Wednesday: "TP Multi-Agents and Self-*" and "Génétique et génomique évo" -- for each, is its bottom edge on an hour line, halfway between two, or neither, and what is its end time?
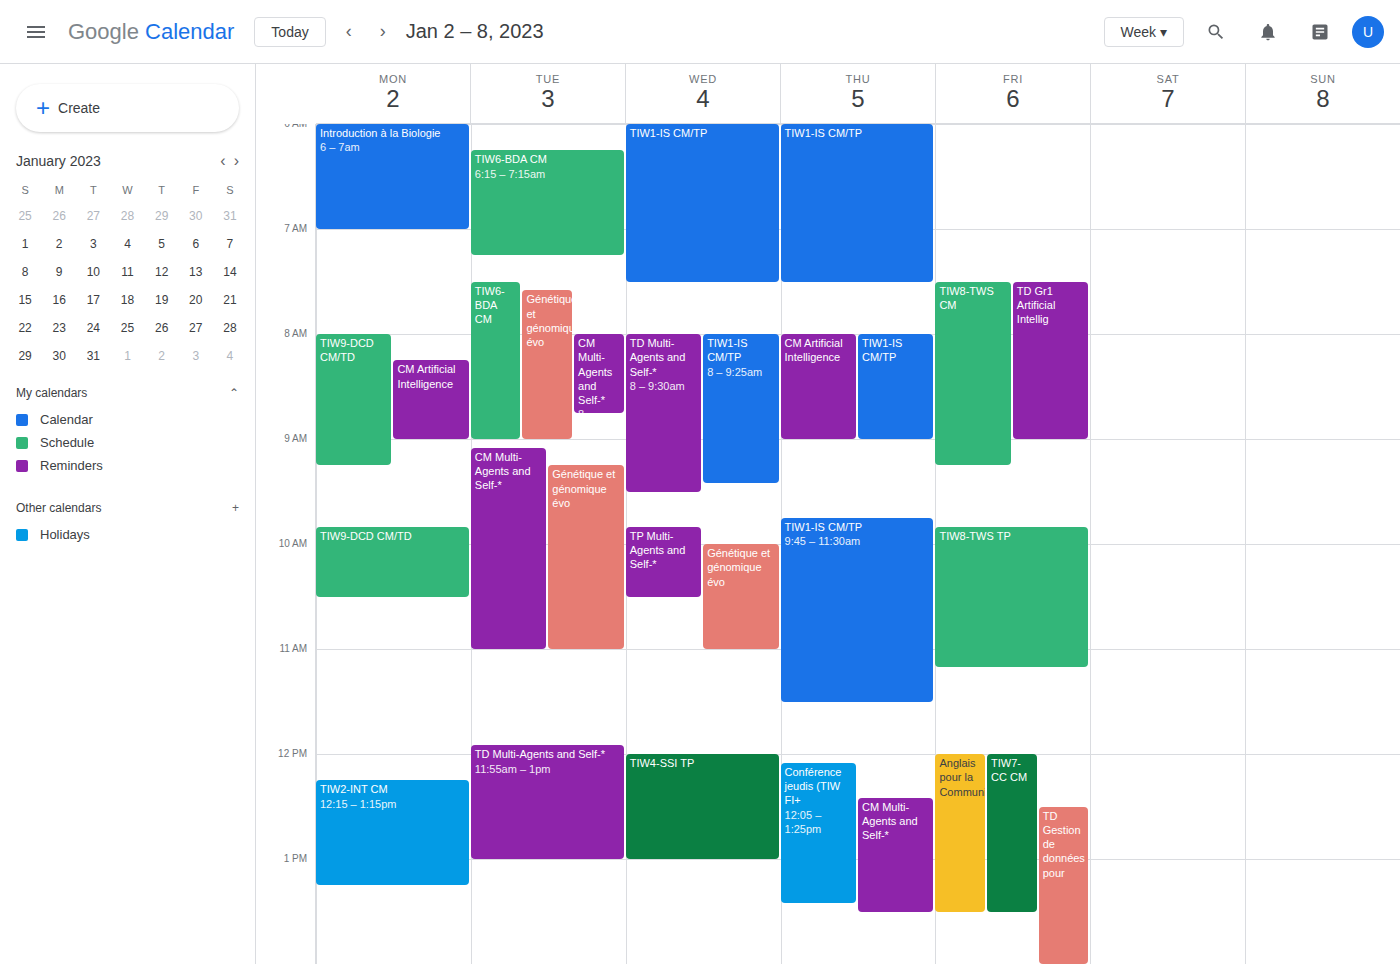
"TP Multi-Agents and Self-*": 10:30 AM, halfway between the 10 AM and 11 AM lines. "Génétique et génomique évo": 11:00 AM, exactly on the 11 AM line.